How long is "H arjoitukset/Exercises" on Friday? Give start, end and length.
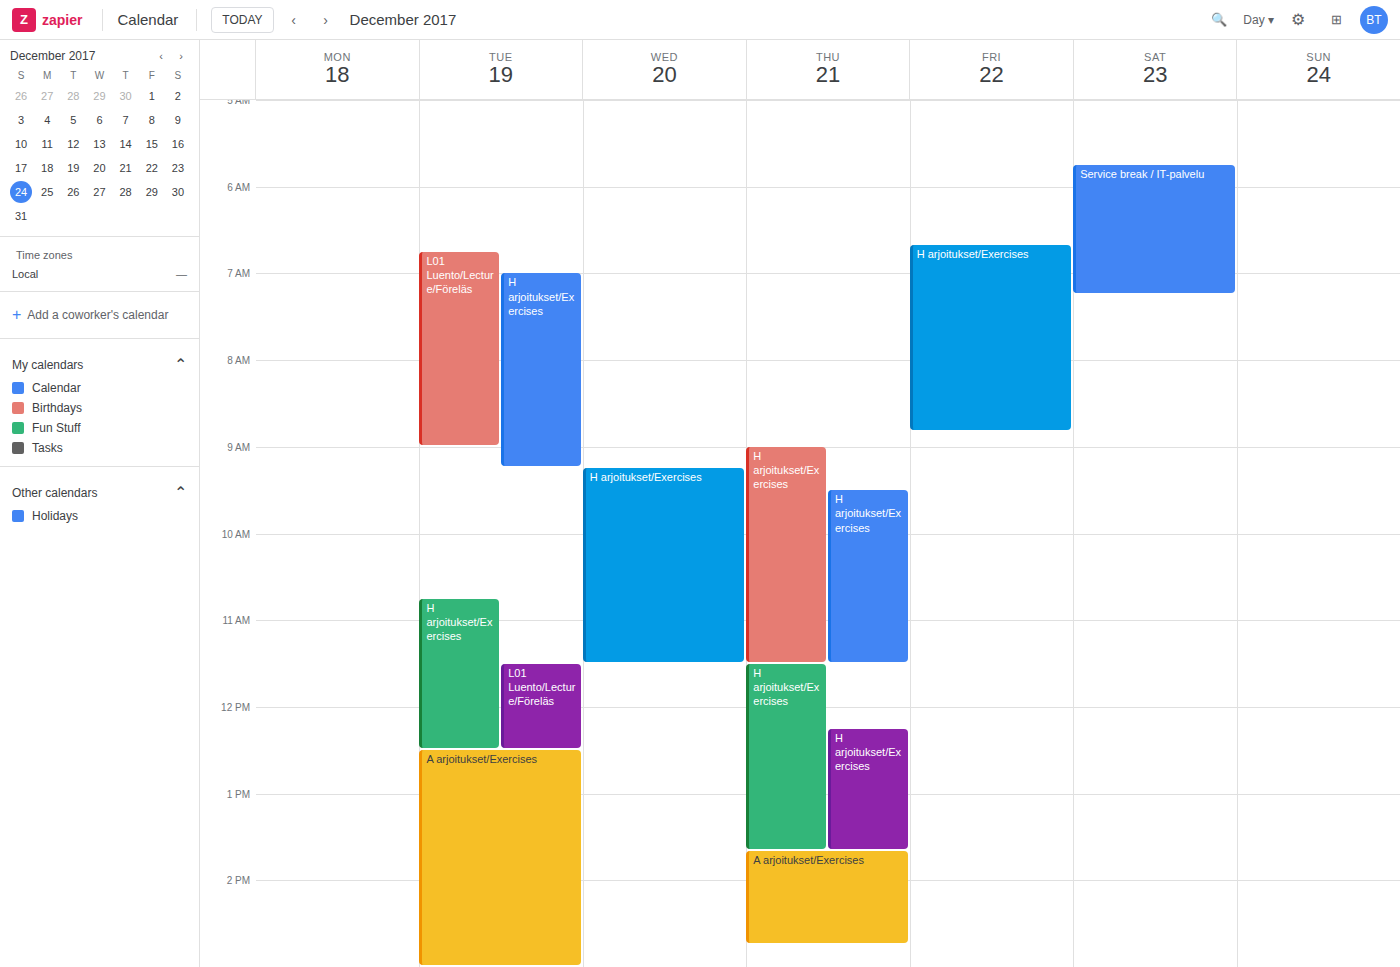
6:40 AM to 8:50 AM, 2 hours 10 minutes